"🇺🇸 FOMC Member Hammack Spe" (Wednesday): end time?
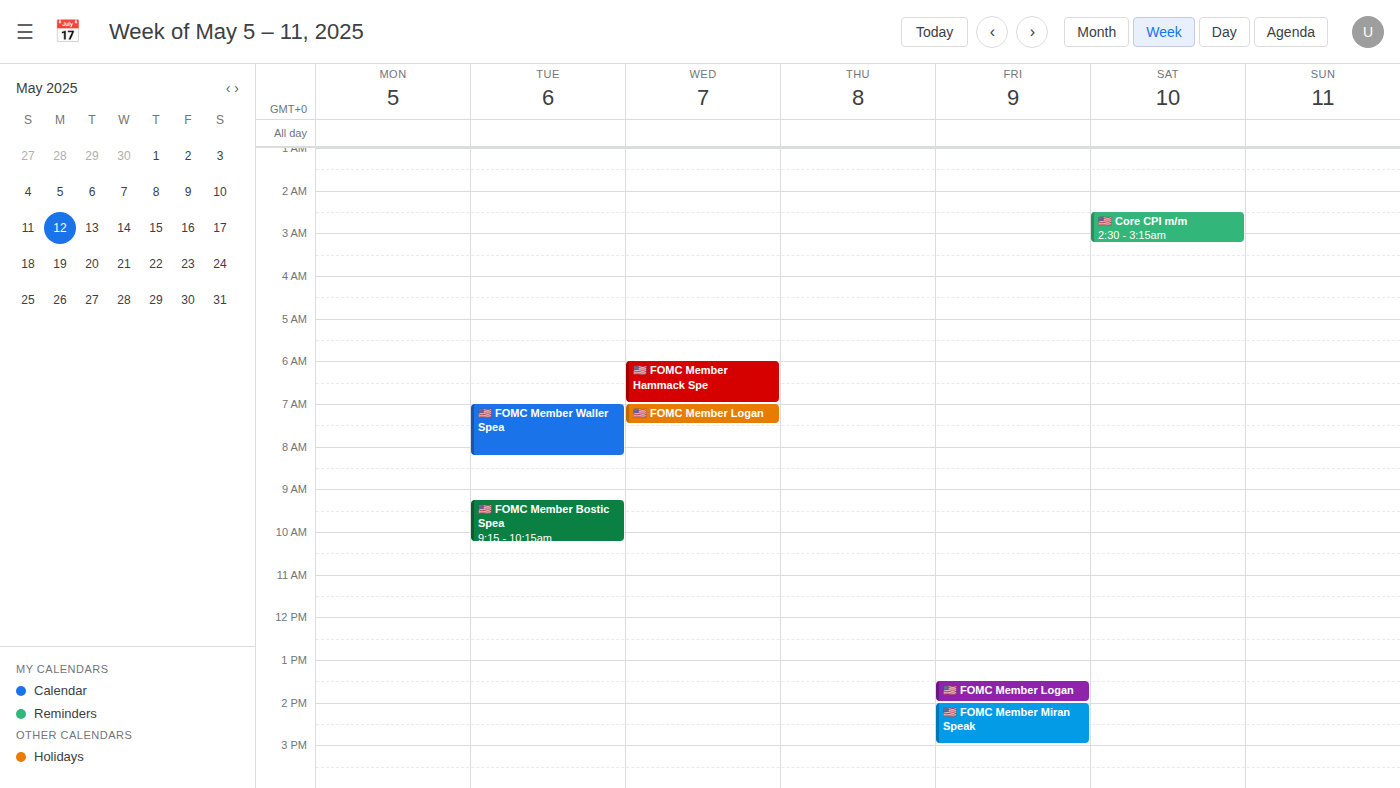
07:00